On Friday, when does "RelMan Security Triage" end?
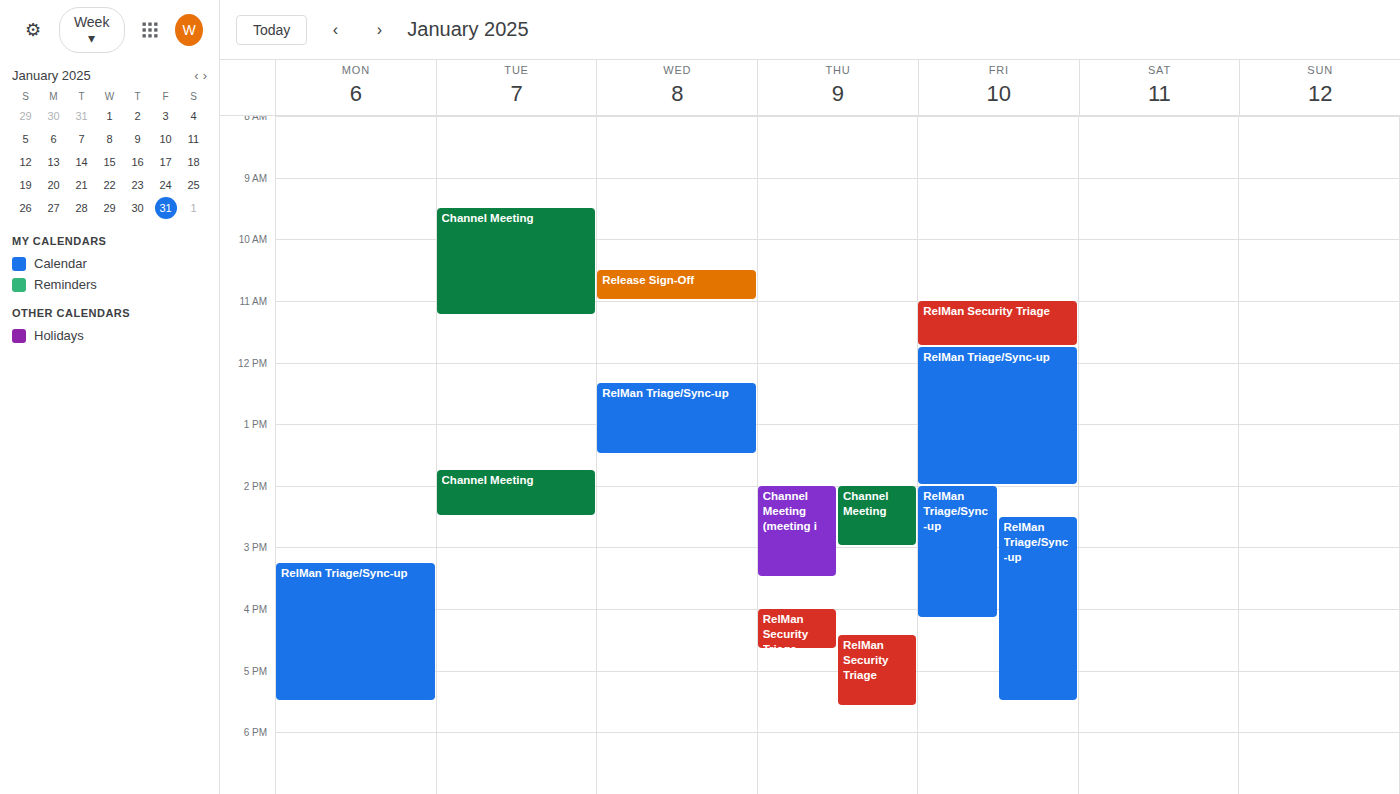
11:45 AM